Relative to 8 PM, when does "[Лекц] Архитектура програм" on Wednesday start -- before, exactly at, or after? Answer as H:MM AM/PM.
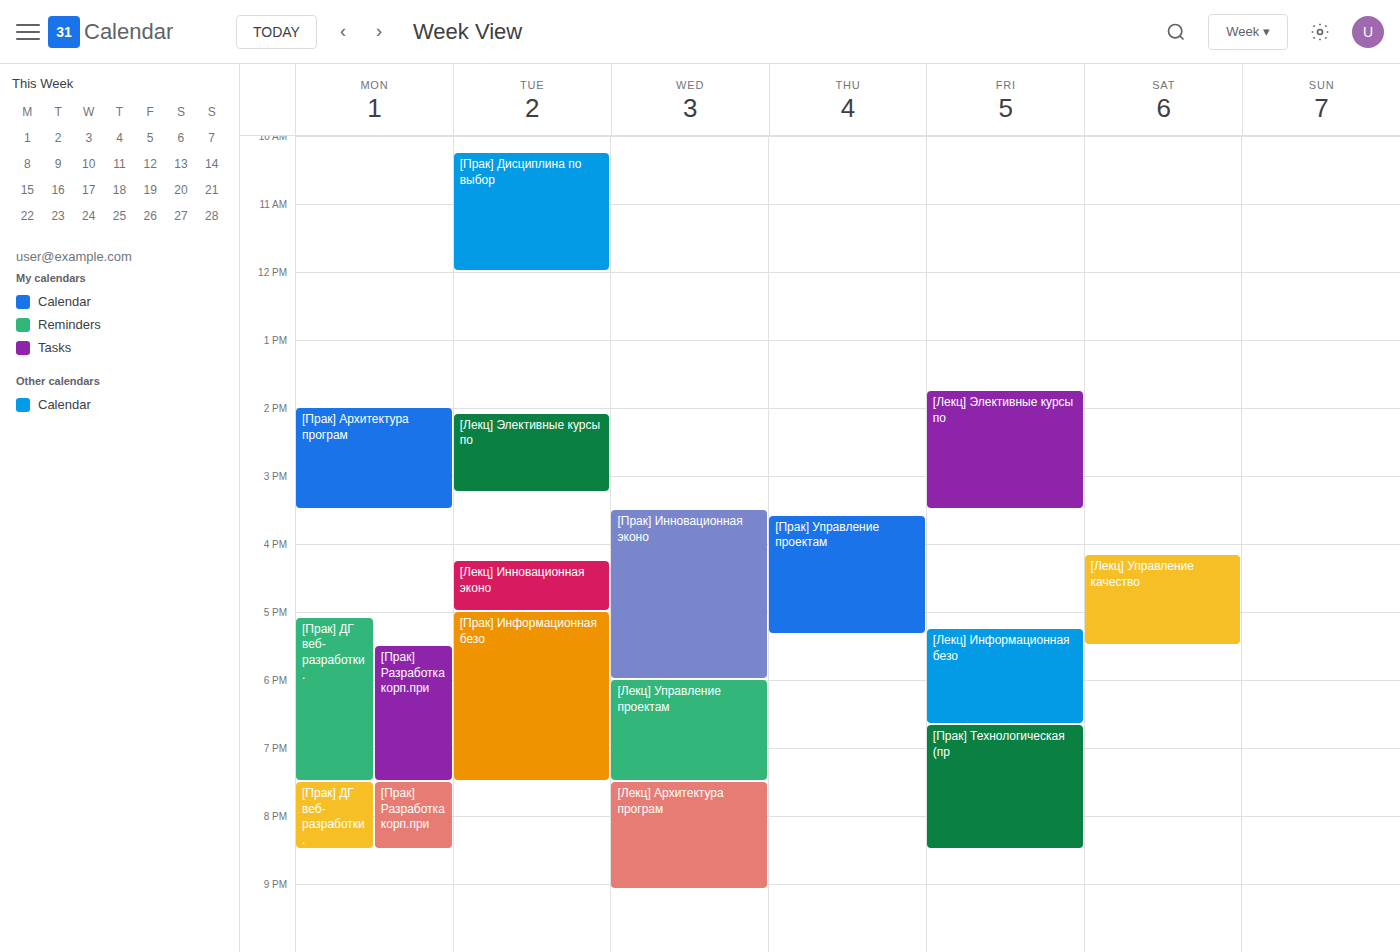
7:30 PM -- before 8 PM, 30 minutes above the 8 PM line.